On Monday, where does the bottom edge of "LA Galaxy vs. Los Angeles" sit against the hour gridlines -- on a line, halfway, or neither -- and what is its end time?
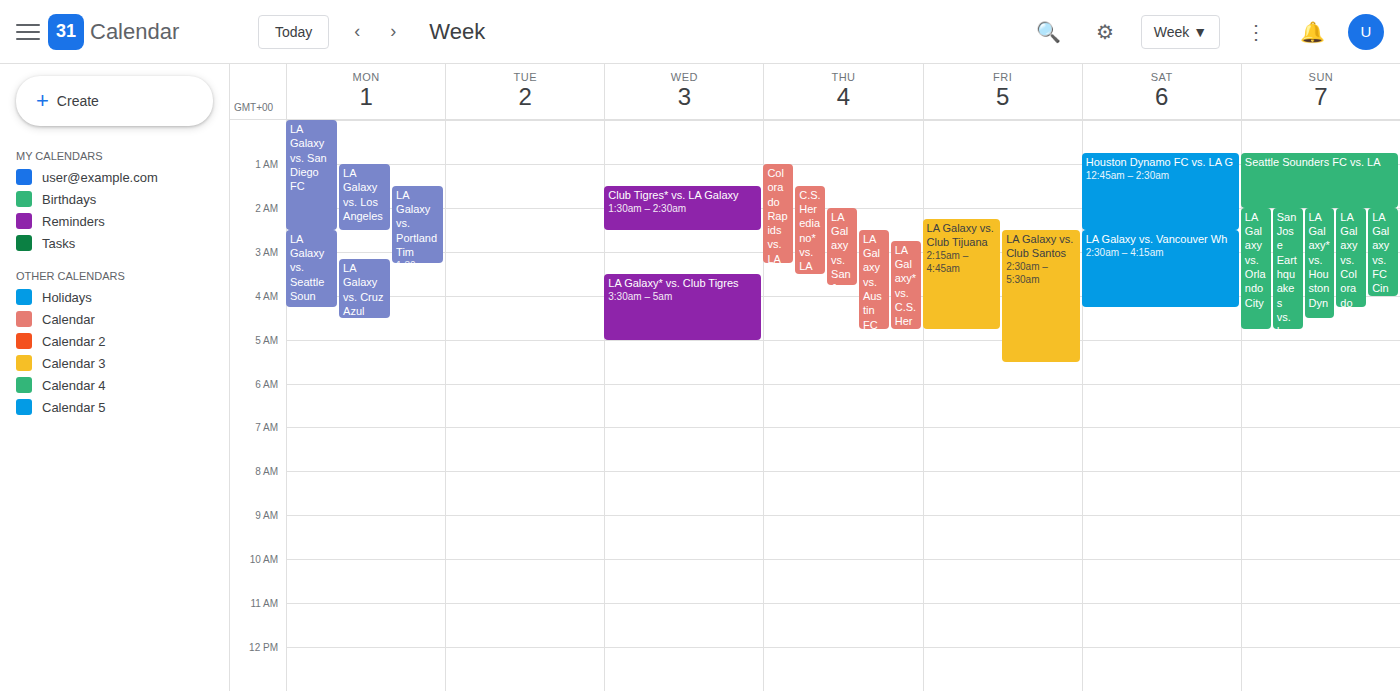
2:30 AM -- halfway between the 2 AM and 3 AM lines.